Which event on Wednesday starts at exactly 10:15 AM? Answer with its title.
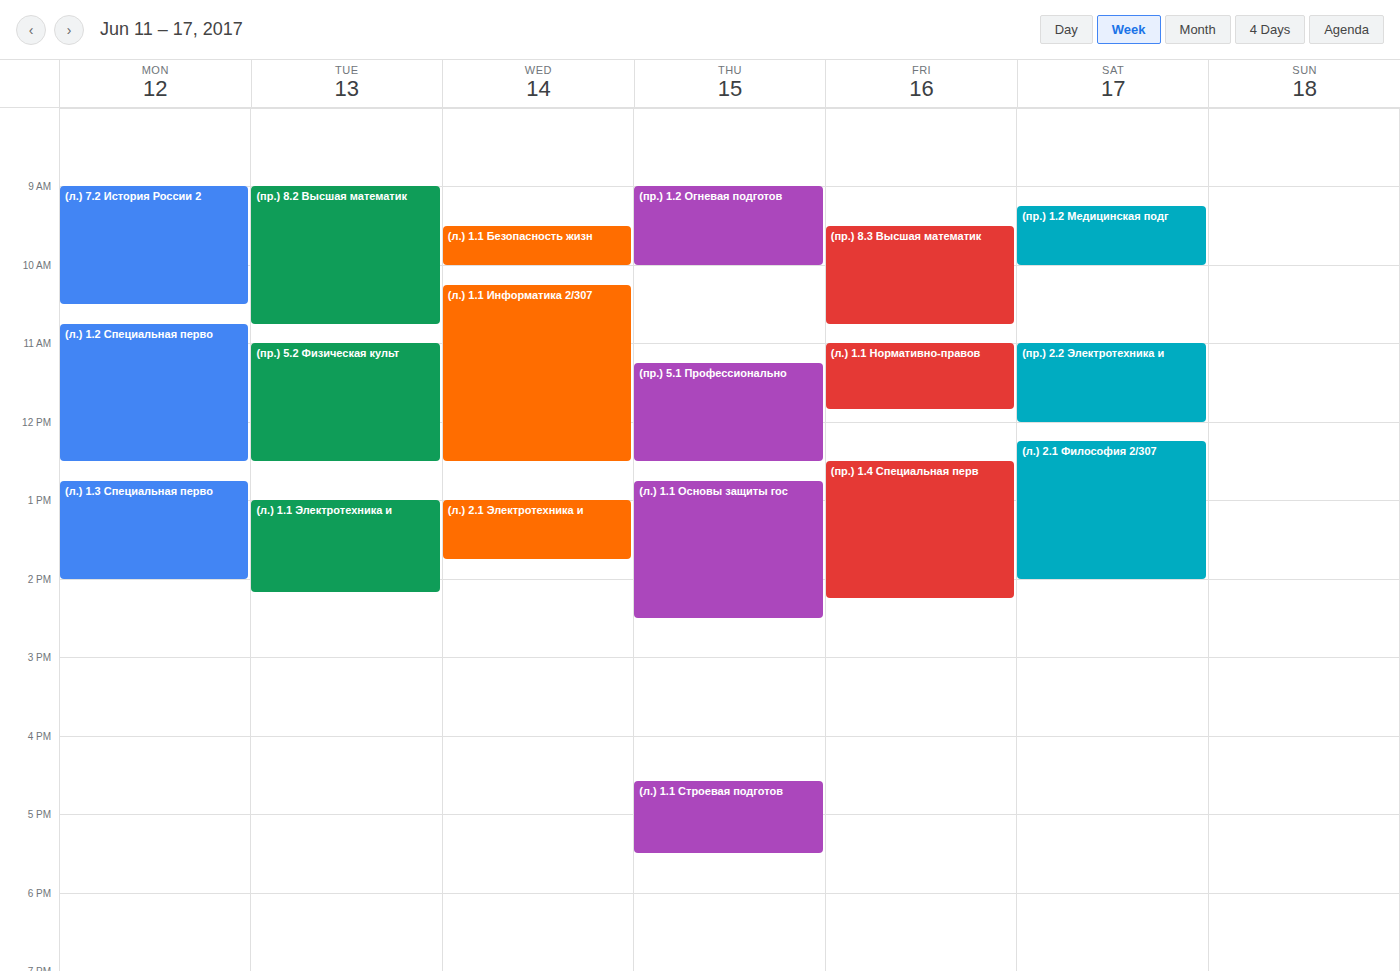
"(л.) 1.1 Информатика 2/307"